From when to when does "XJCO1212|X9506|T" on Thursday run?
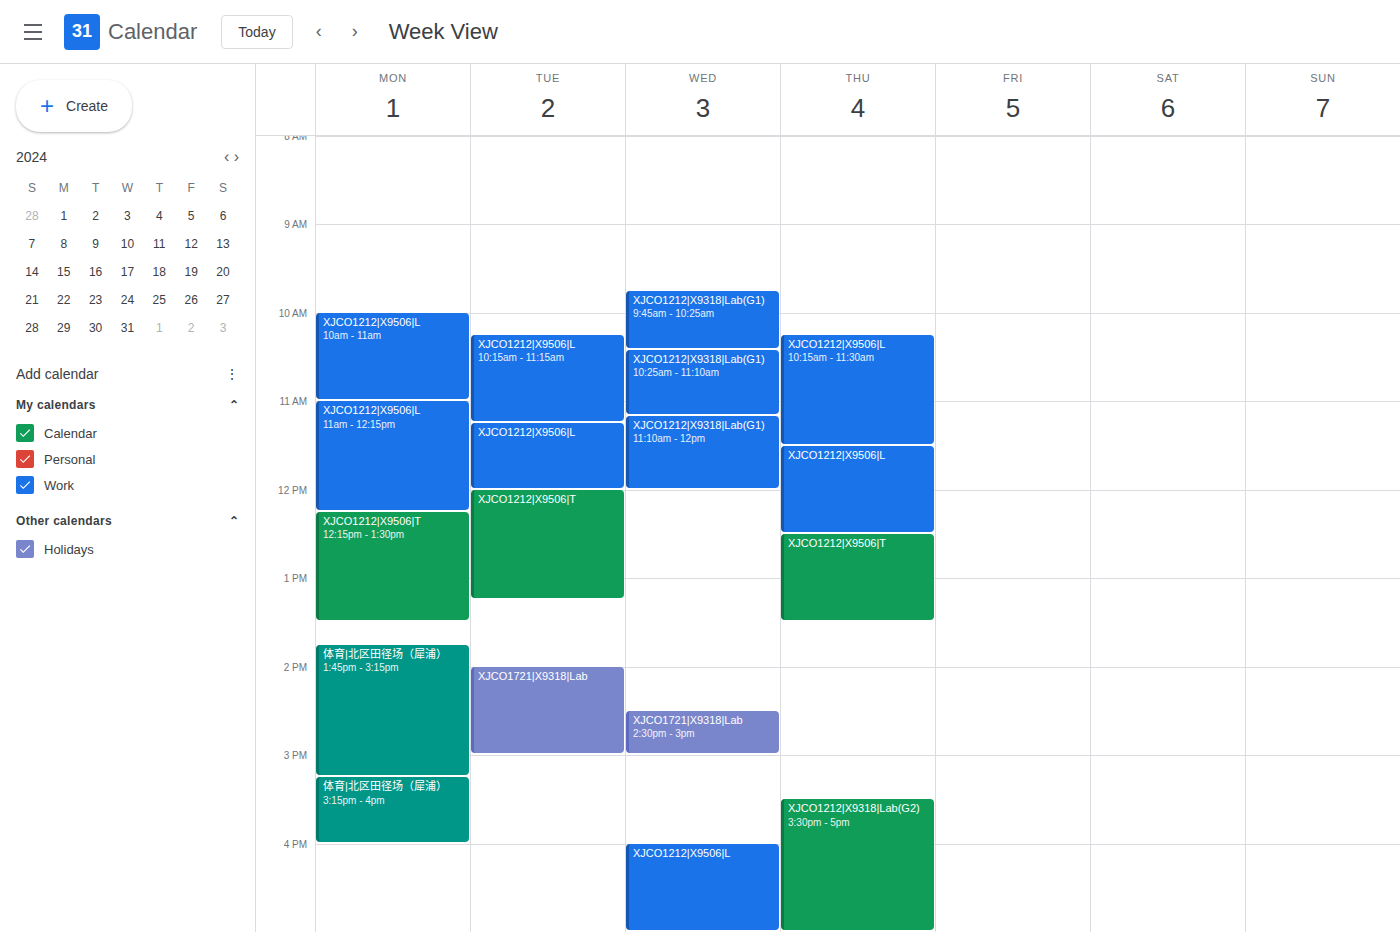
12:30 PM to 1:30 PM